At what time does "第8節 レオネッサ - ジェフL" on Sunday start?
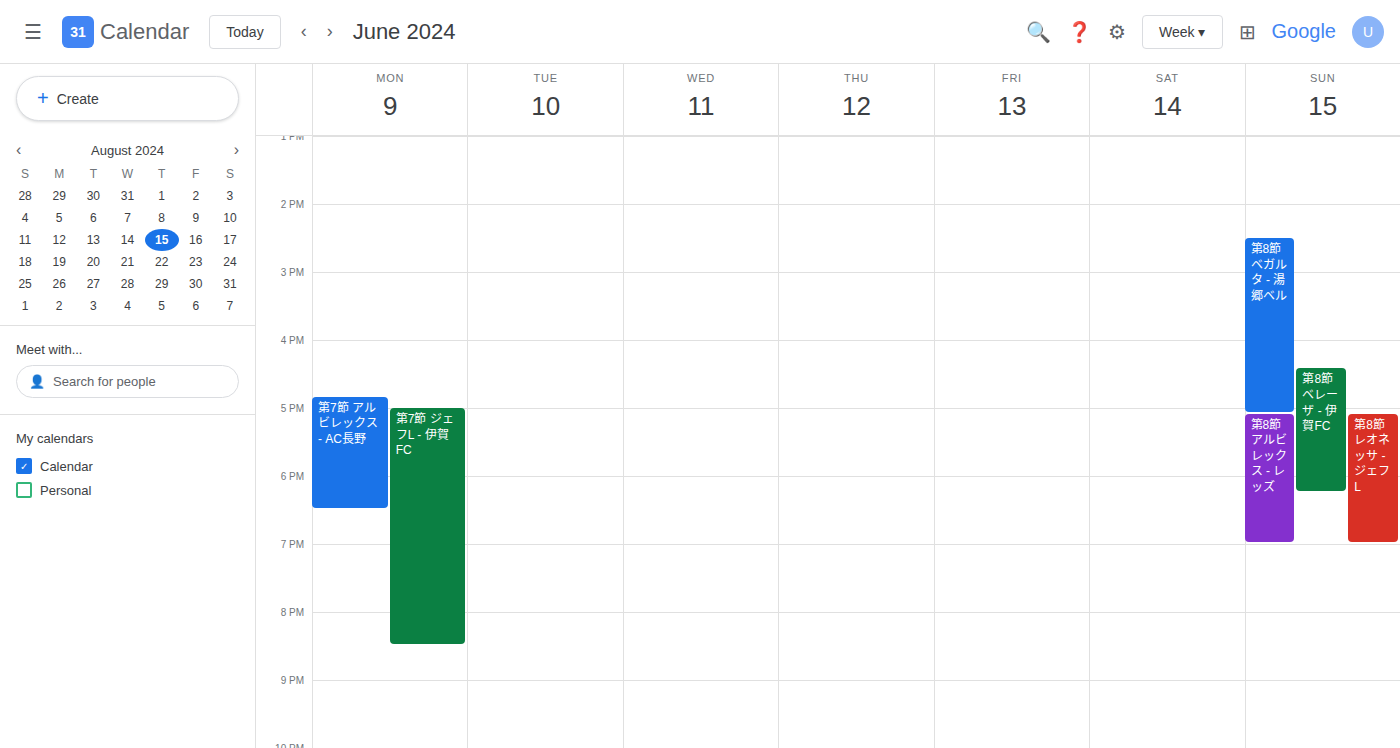
17:05